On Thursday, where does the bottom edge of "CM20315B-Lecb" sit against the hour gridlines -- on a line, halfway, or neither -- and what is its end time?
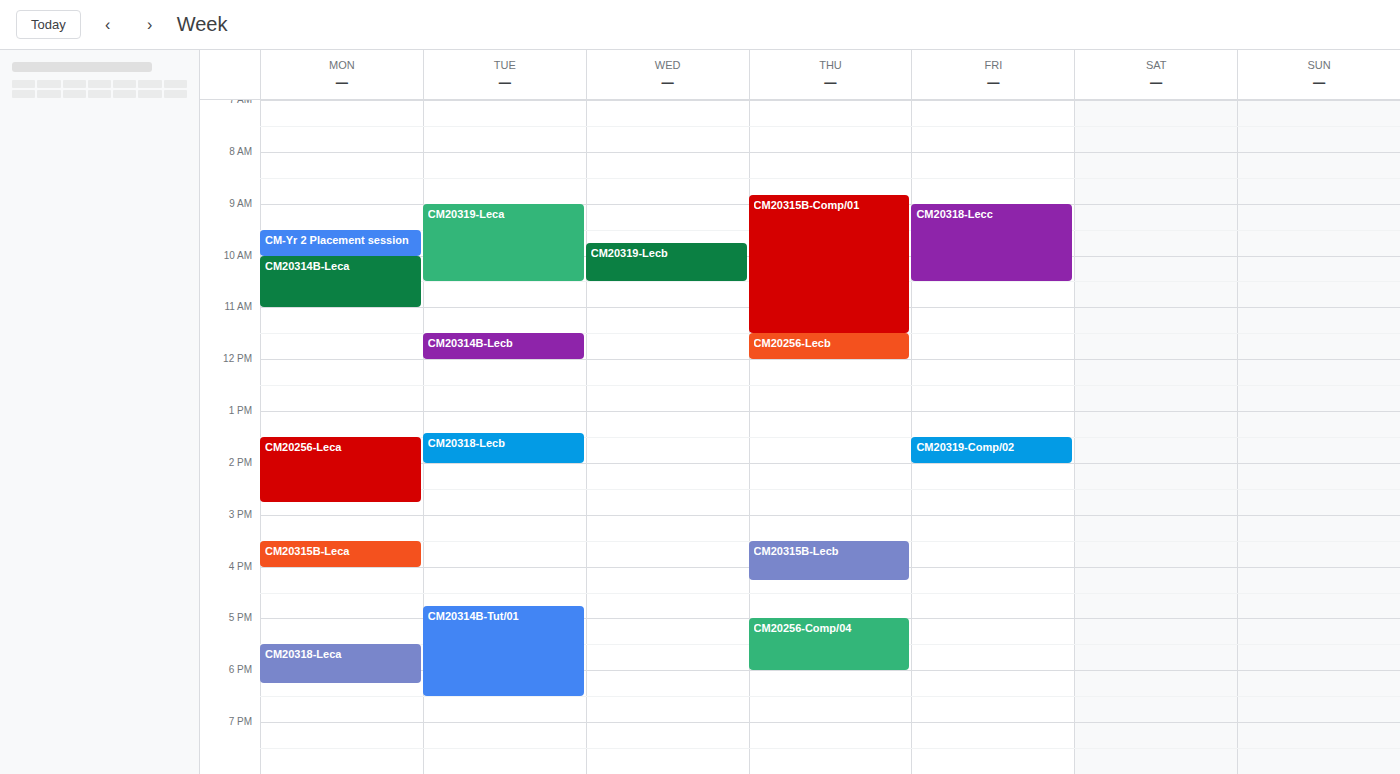
4:15 PM -- neither: a quarter of the way from the 4 PM line to the 5 PM line.